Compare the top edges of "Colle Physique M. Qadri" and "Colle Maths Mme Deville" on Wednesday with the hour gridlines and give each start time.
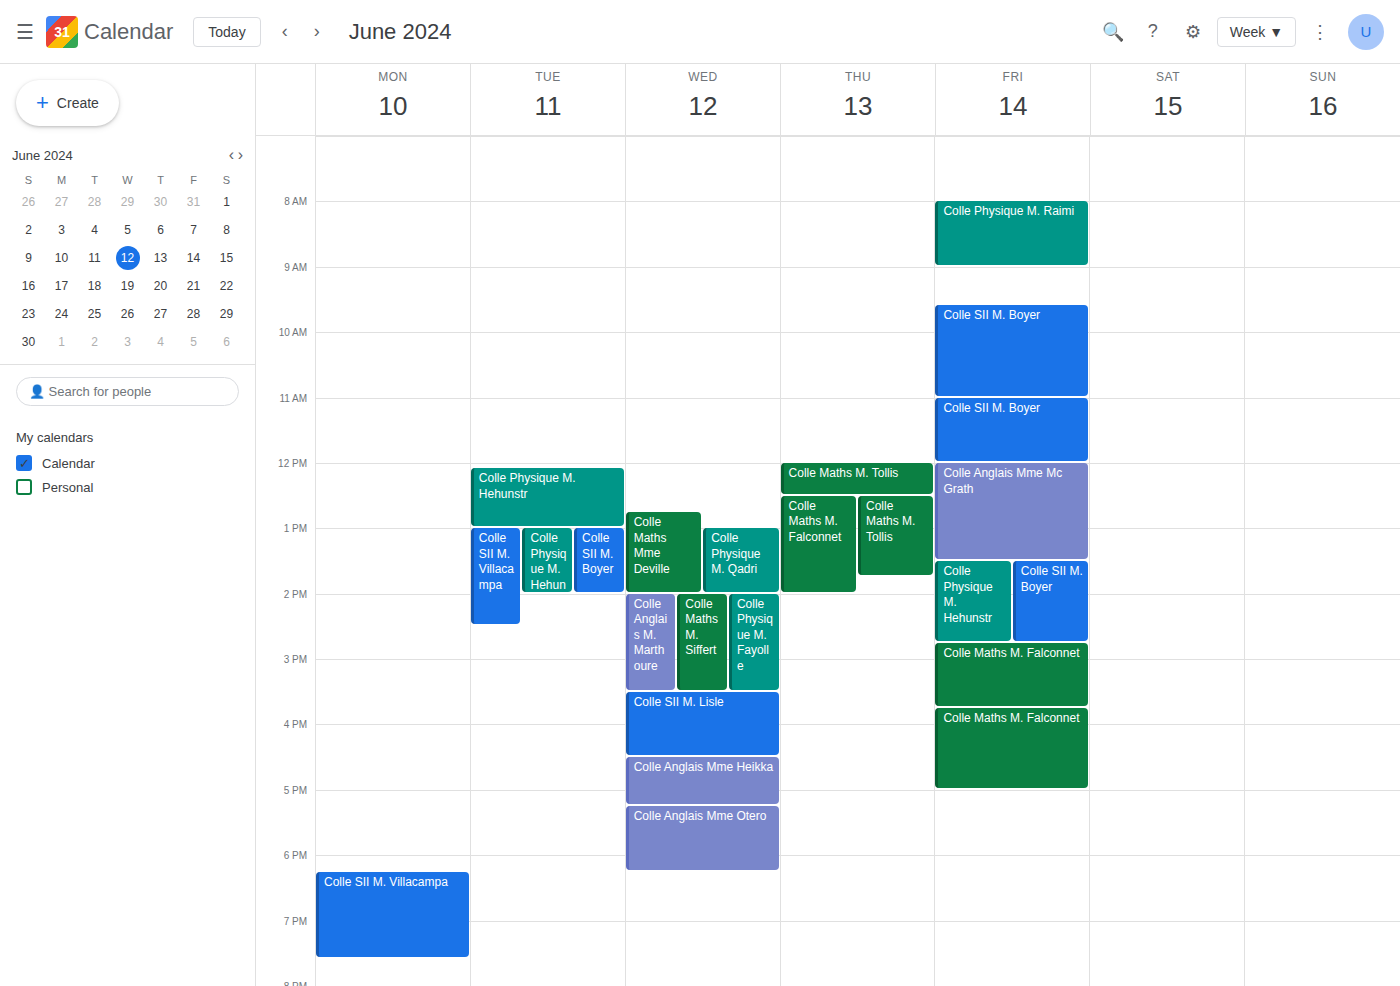
"Colle Physique M. Qadri": 1:00 PM, exactly on the 1 PM line. "Colle Maths Mme Deville": 12:45 PM, neither: three quarters of the way from the 12 PM line to the 1 PM line.